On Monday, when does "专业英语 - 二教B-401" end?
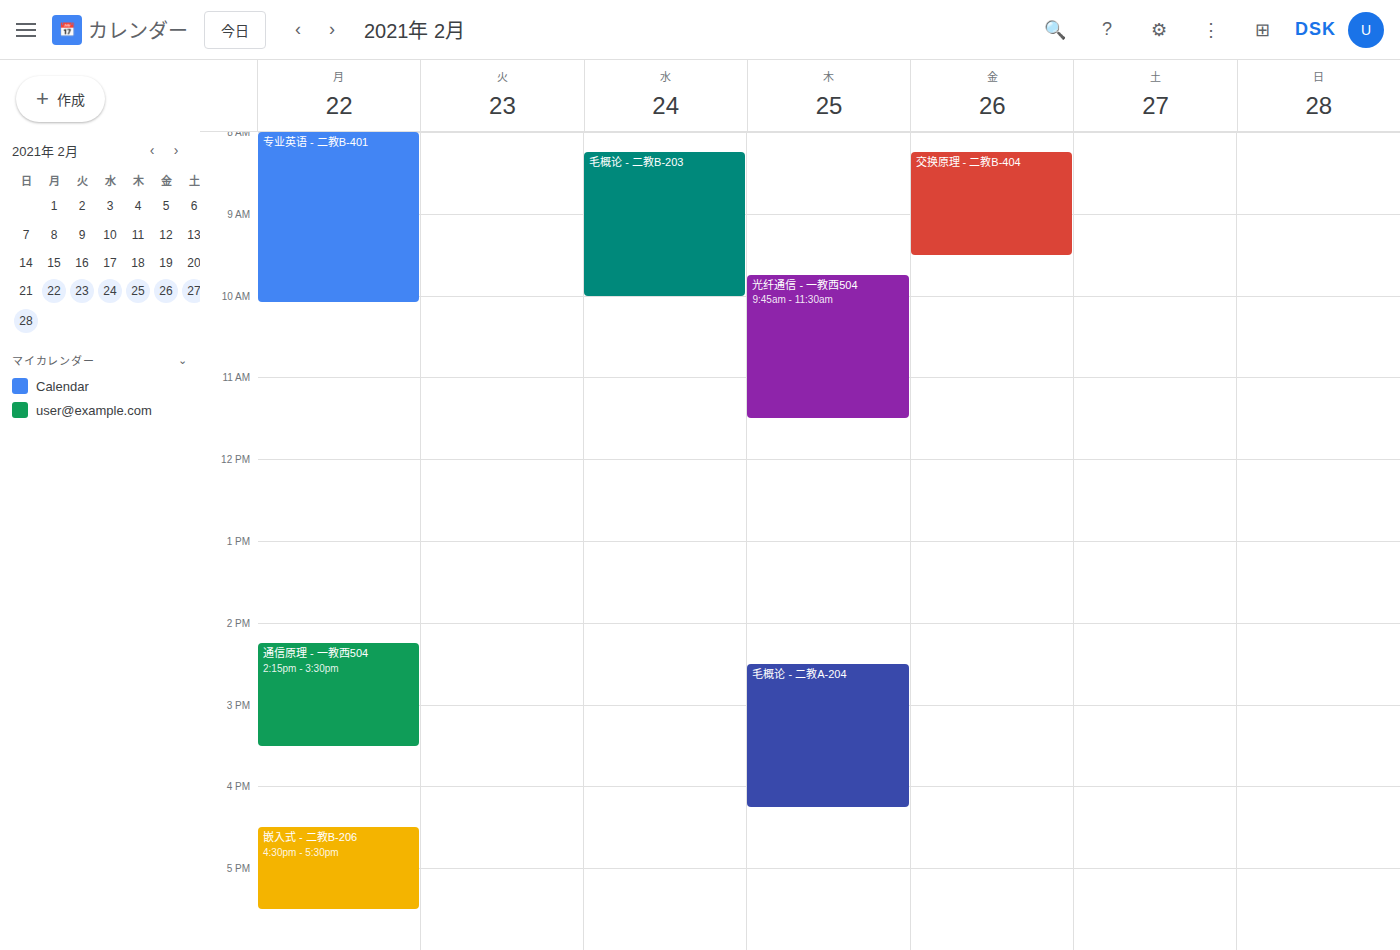
10:05